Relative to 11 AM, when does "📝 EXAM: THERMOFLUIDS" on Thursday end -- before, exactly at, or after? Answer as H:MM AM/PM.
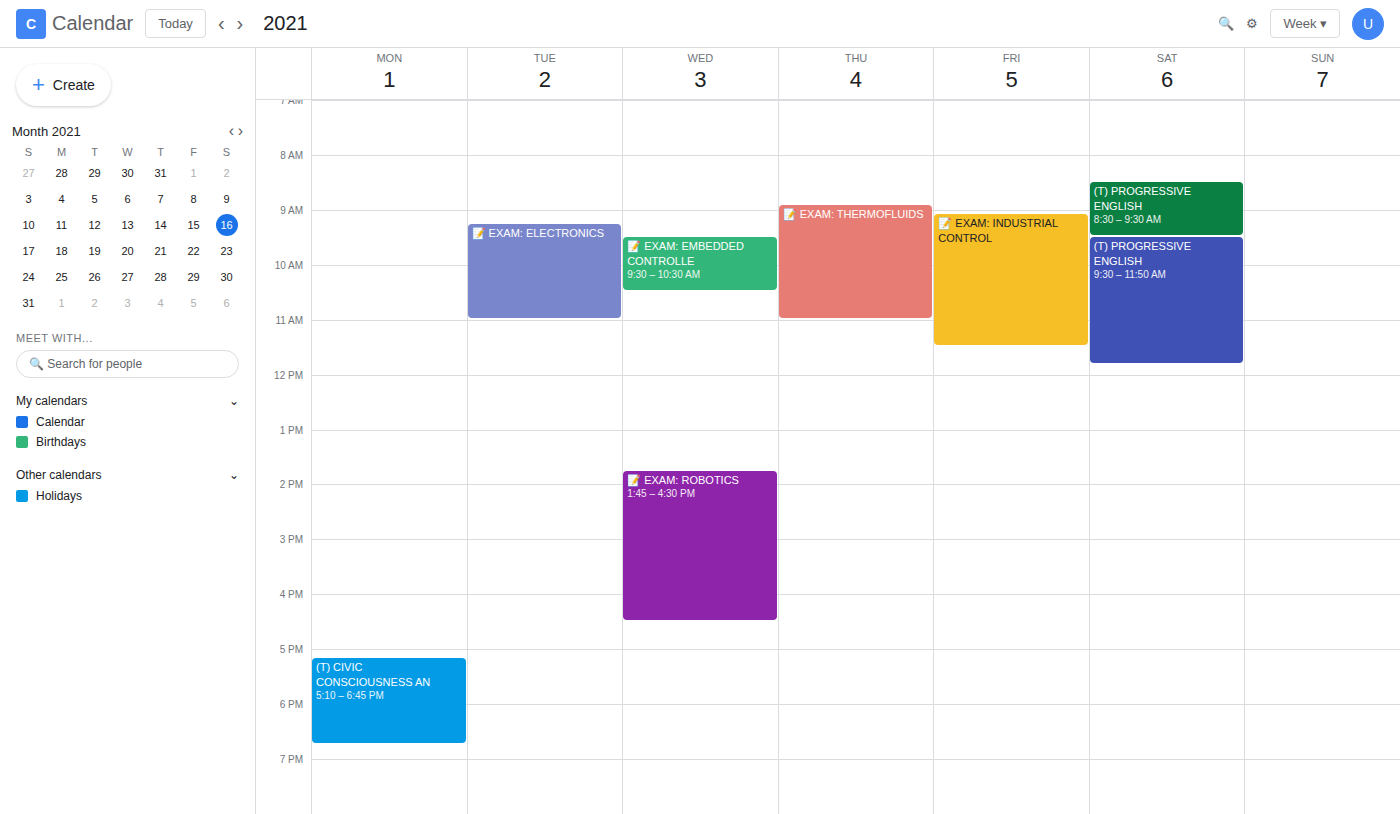
11:00 AM -- exactly at 11 AM, on the 11 AM line.